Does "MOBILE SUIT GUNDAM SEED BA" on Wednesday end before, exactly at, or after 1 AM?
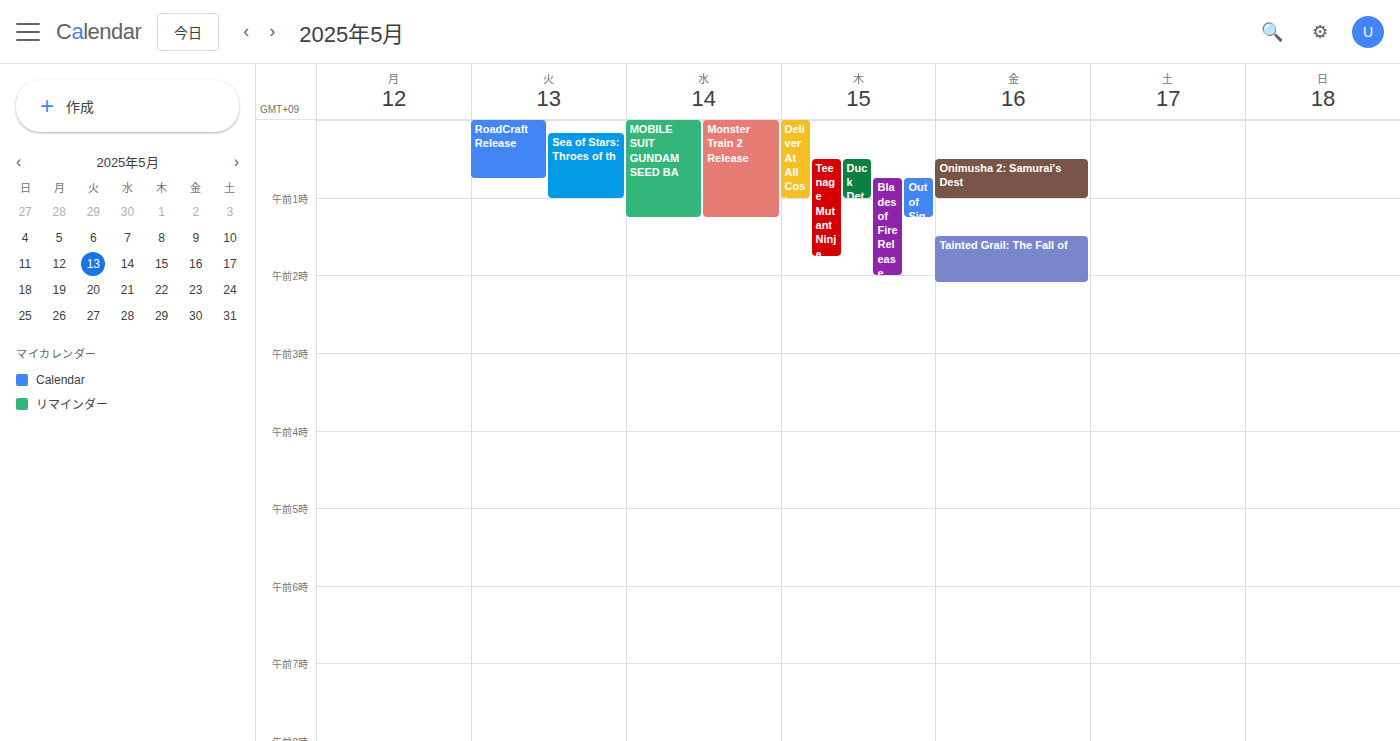
1:15 AM -- after 1 AM, 15 minutes below the 1 AM line.